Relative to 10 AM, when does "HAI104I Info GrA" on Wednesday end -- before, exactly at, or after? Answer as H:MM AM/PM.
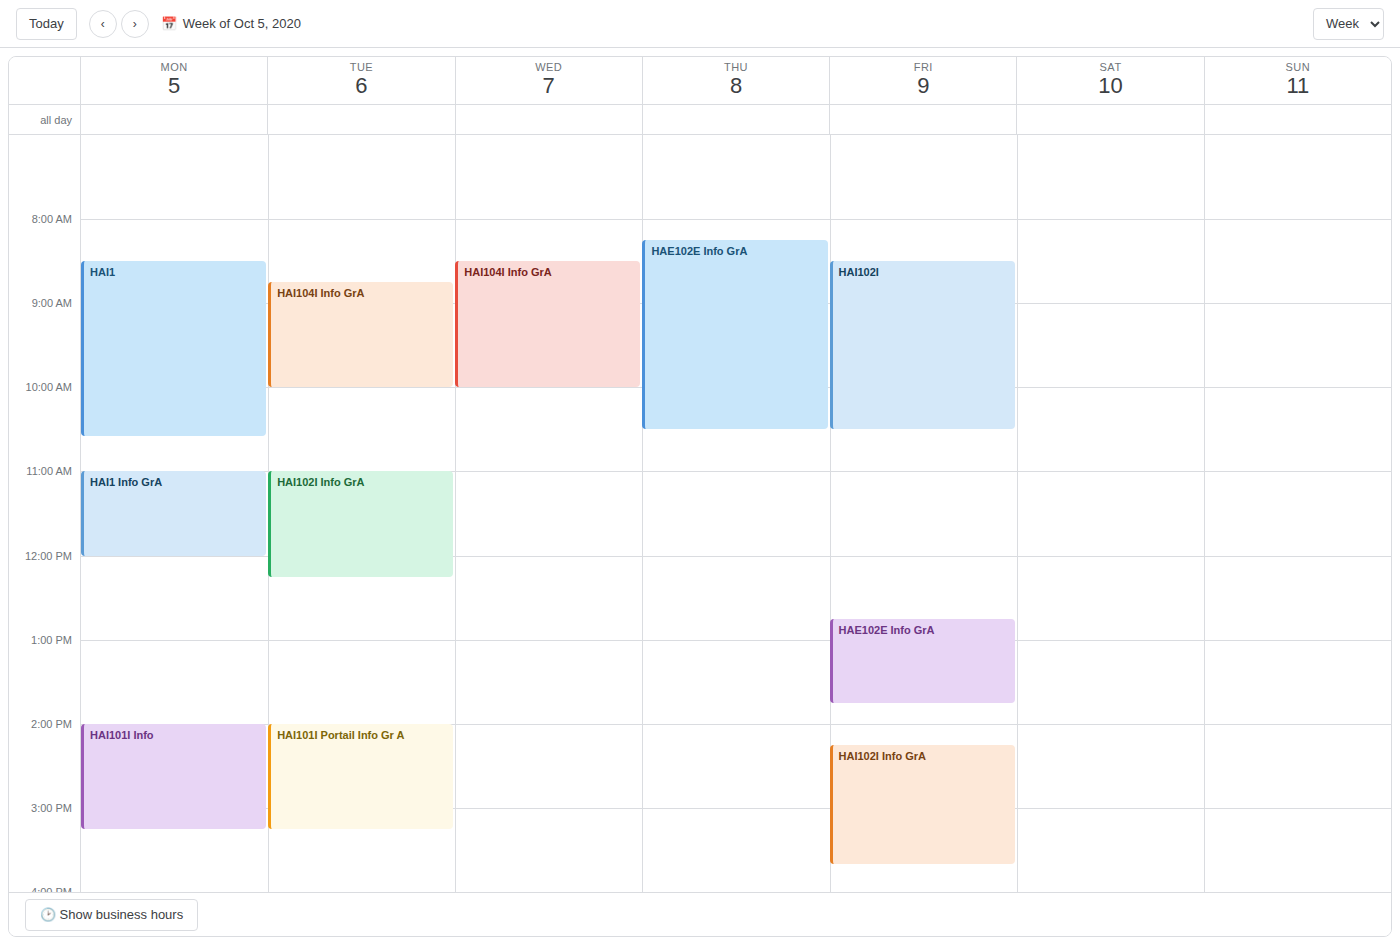
10:00 AM -- exactly at 10 AM, on the 10 AM line.